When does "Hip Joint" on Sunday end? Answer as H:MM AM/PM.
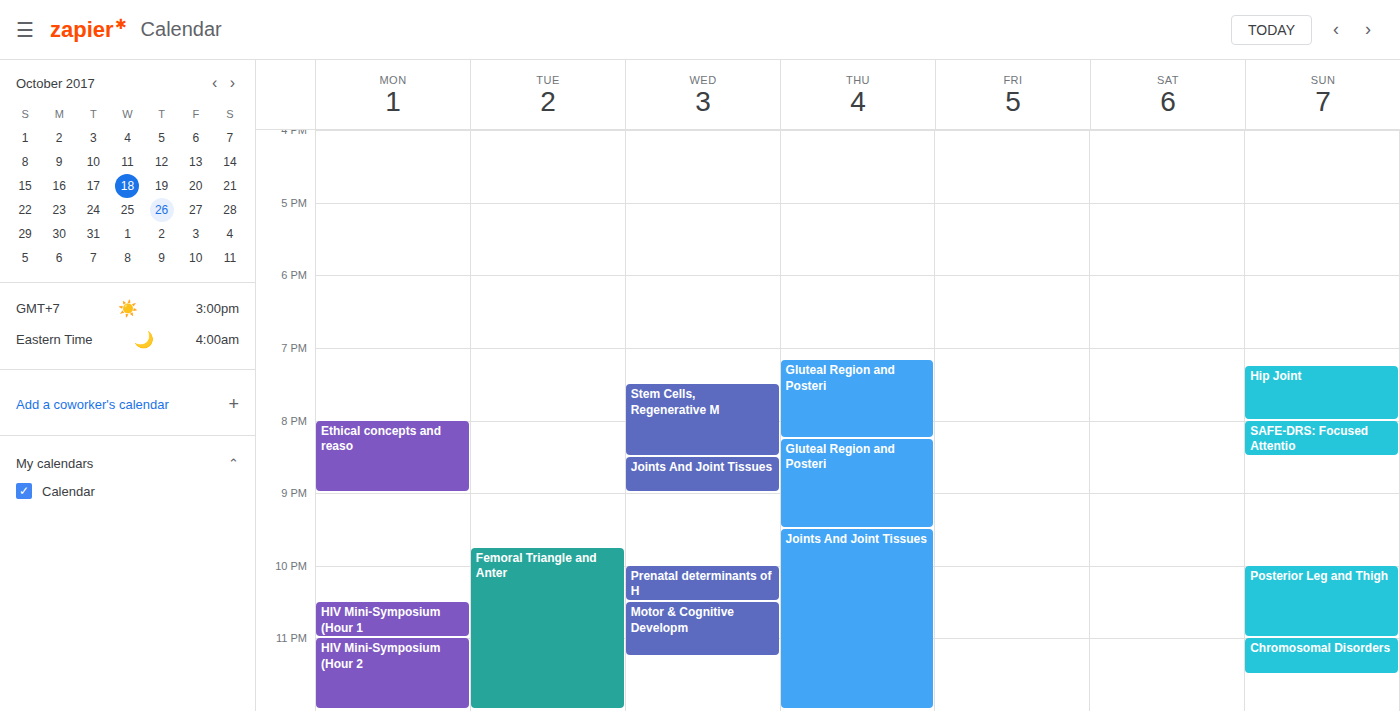
8:00 PM